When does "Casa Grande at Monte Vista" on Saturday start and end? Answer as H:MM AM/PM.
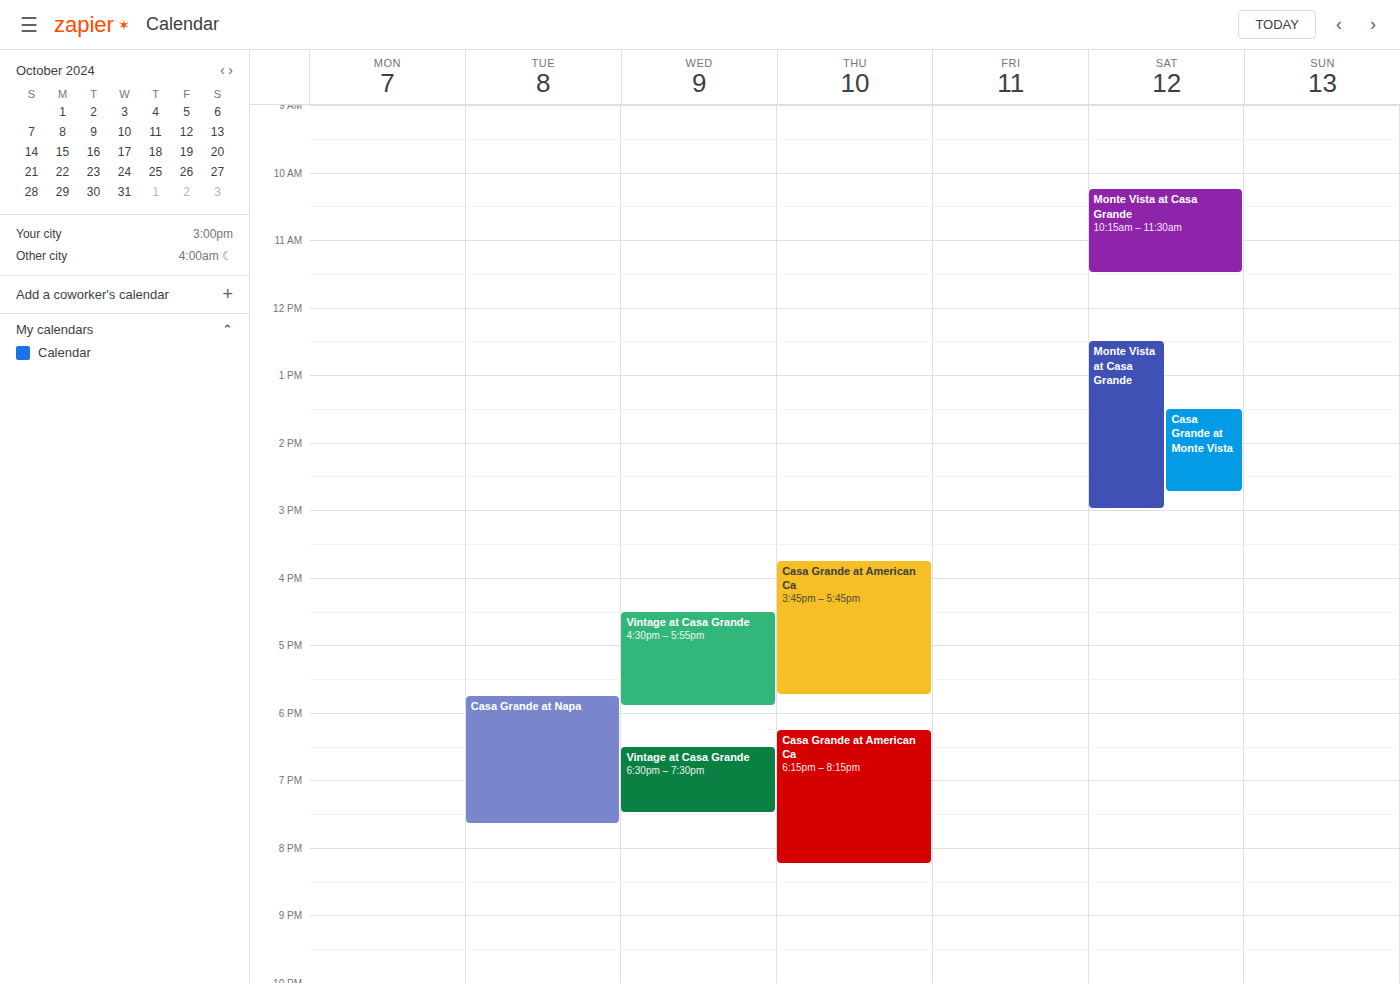
1:30 PM to 2:45 PM